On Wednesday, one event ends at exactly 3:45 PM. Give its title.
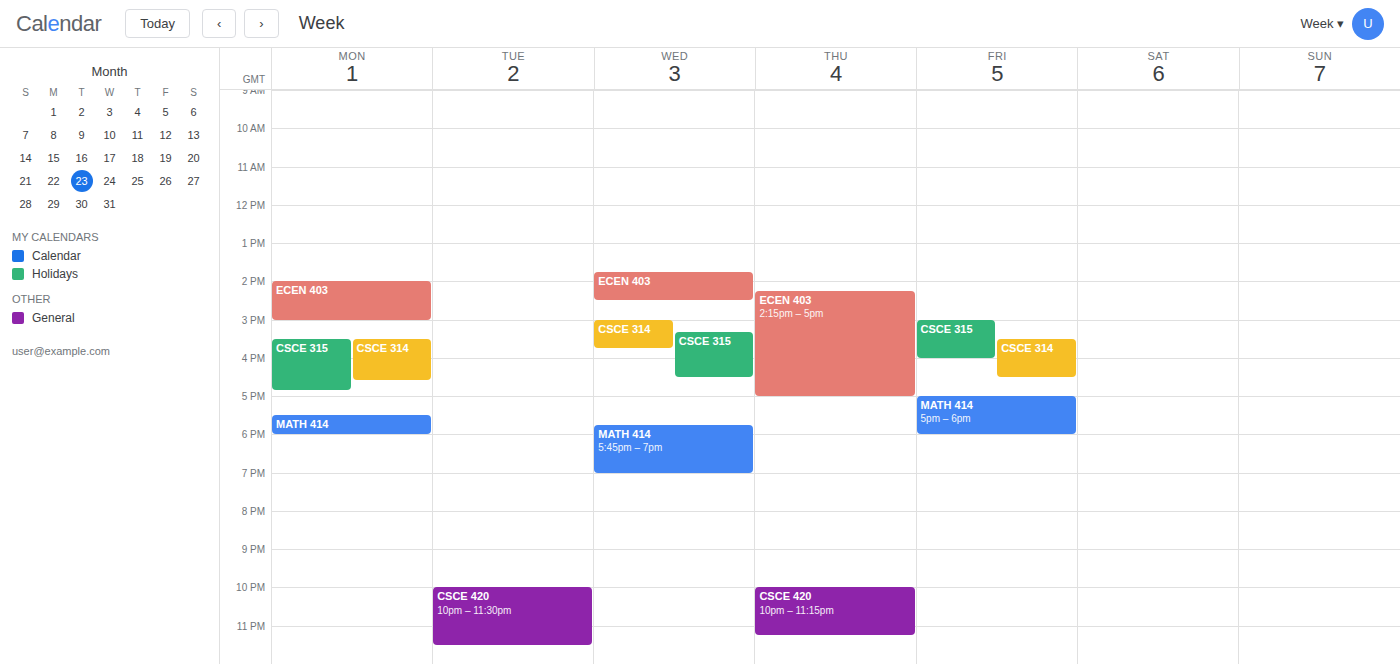
"CSCE 314"